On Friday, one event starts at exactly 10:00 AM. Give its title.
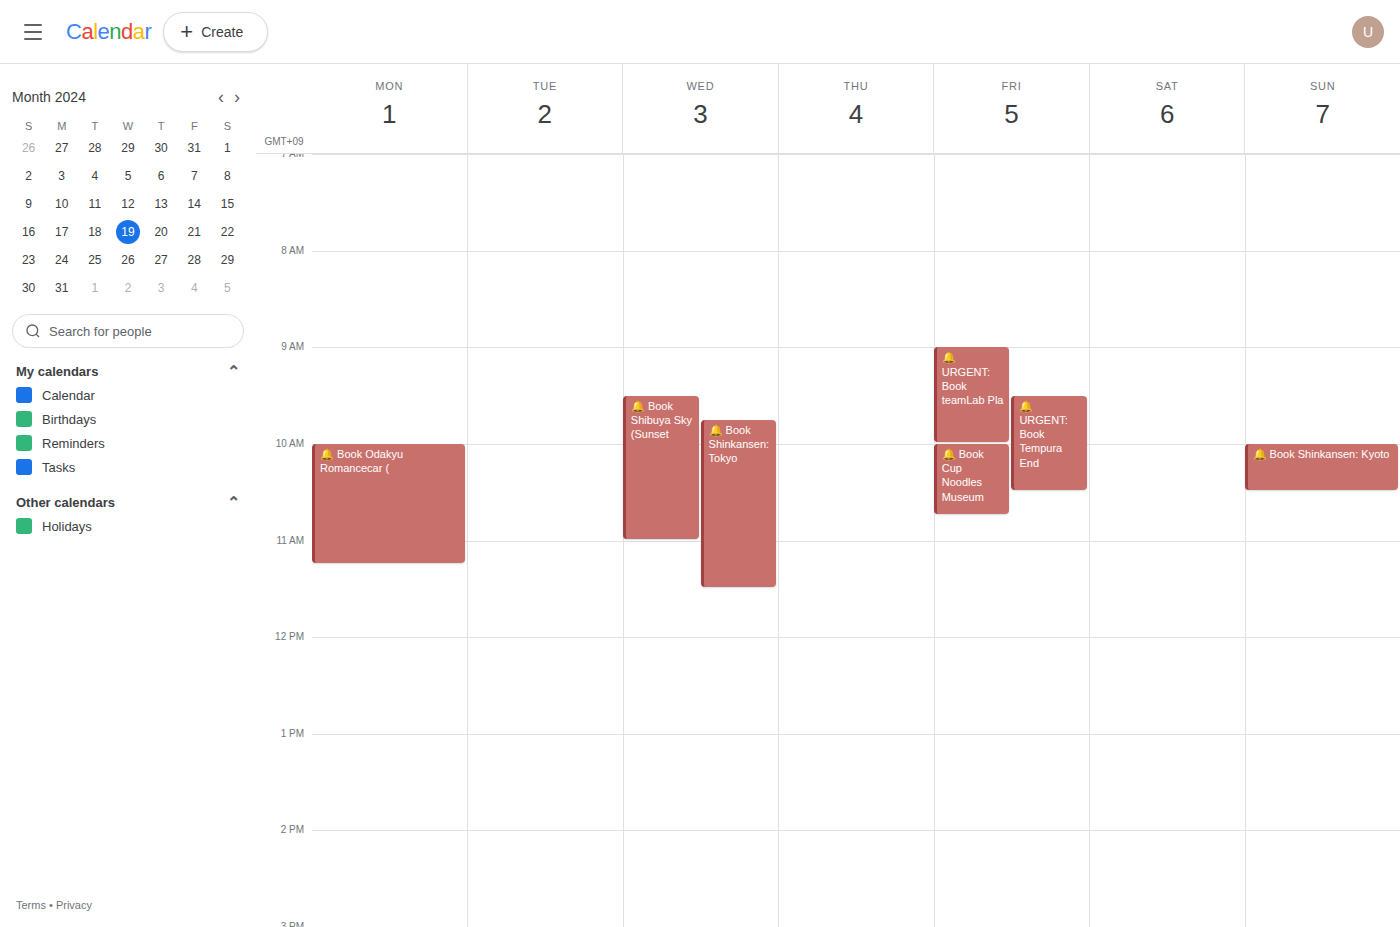
"🔔 Book Cup Noodles Museum"